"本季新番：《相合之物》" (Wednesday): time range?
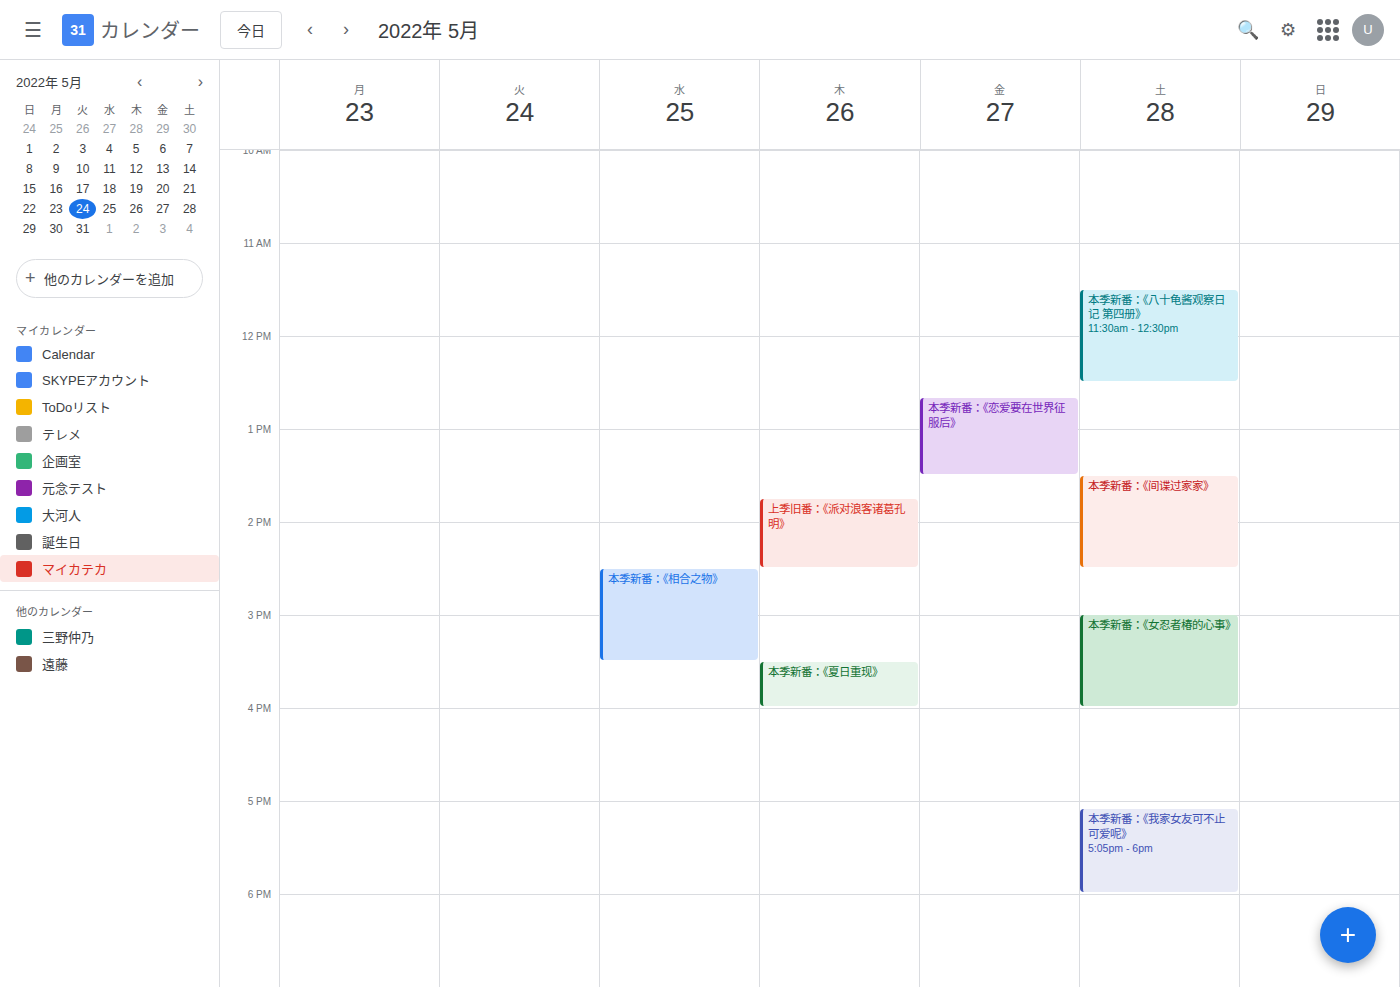
2:30 PM to 3:30 PM